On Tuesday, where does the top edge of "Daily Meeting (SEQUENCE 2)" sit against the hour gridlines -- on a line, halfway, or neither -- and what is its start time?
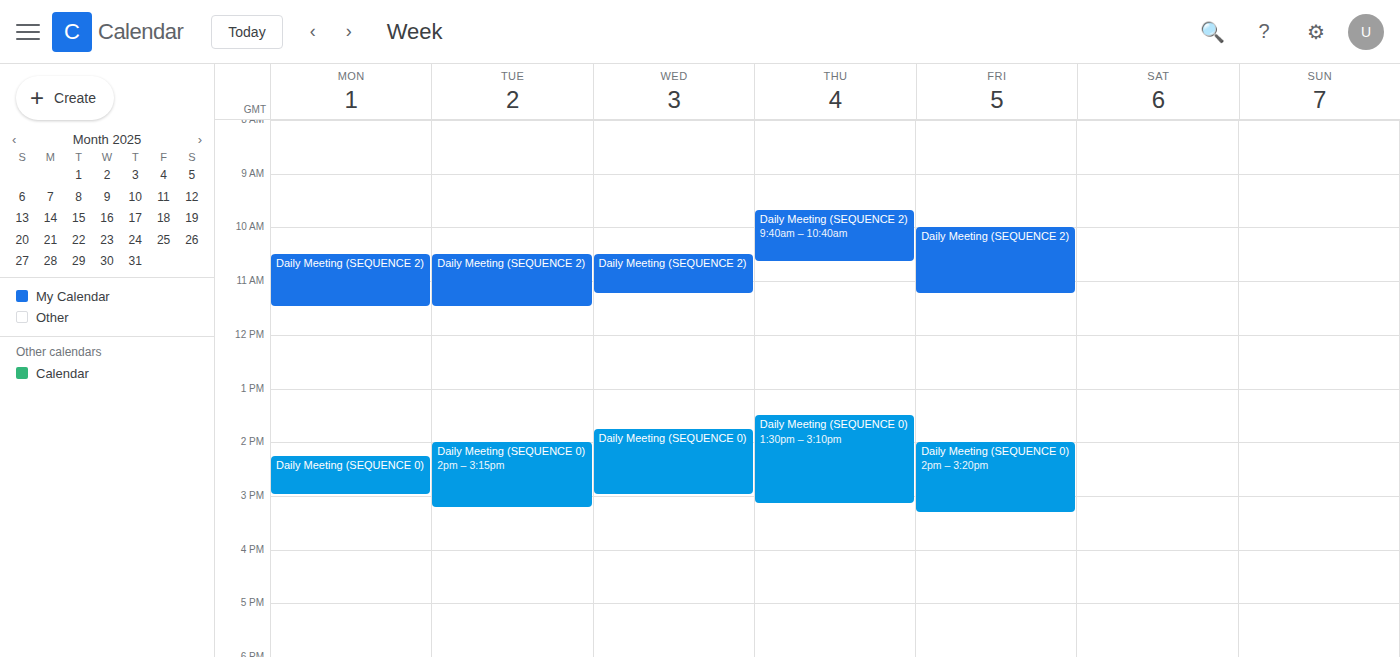
10:30 AM -- halfway between the 10 AM and 11 AM lines.